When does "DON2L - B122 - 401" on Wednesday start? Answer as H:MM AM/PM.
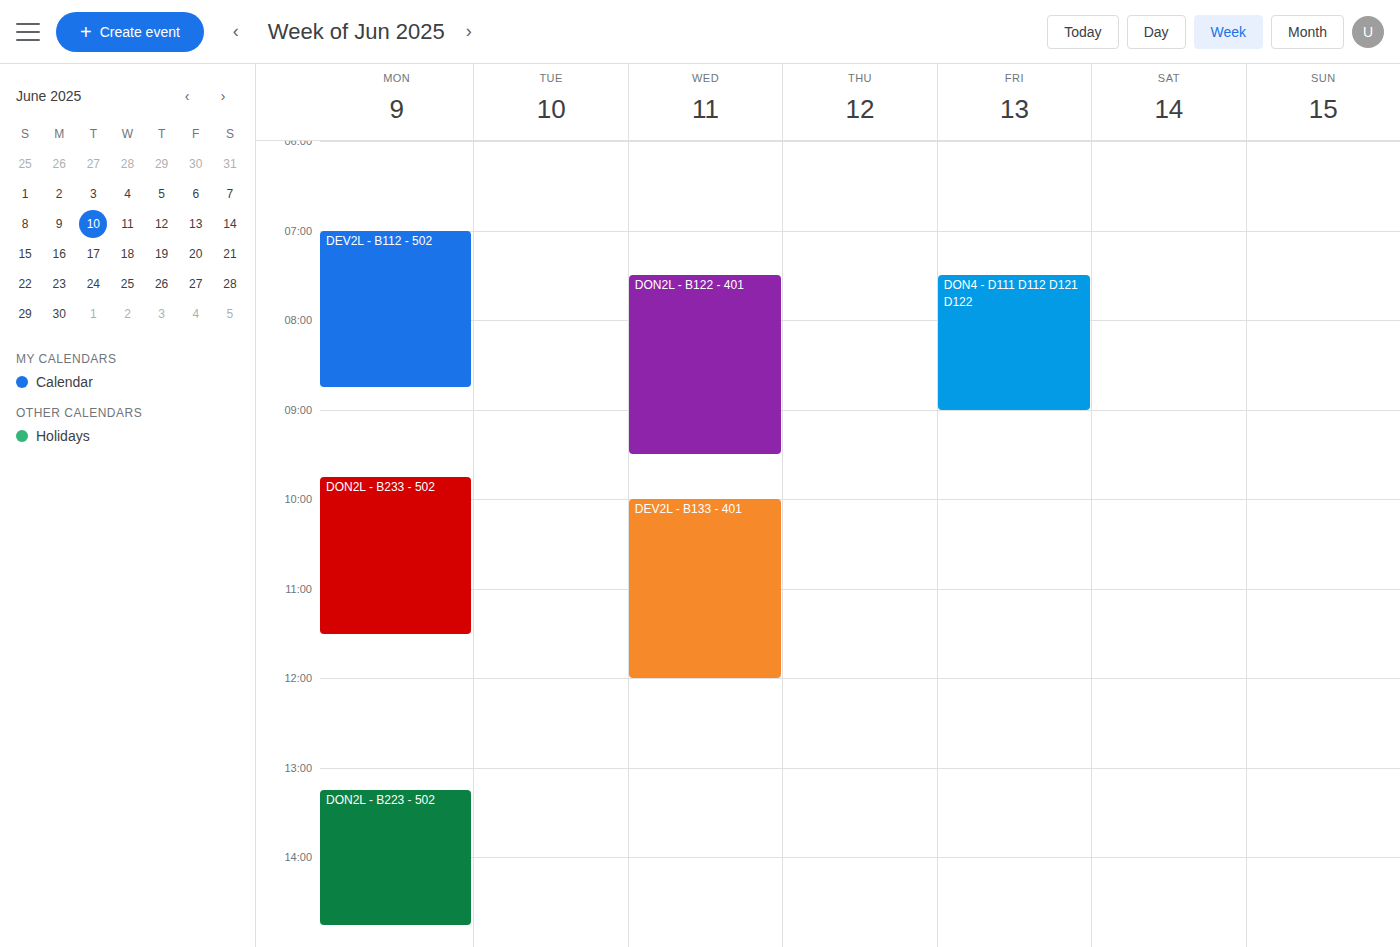
7:30 AM